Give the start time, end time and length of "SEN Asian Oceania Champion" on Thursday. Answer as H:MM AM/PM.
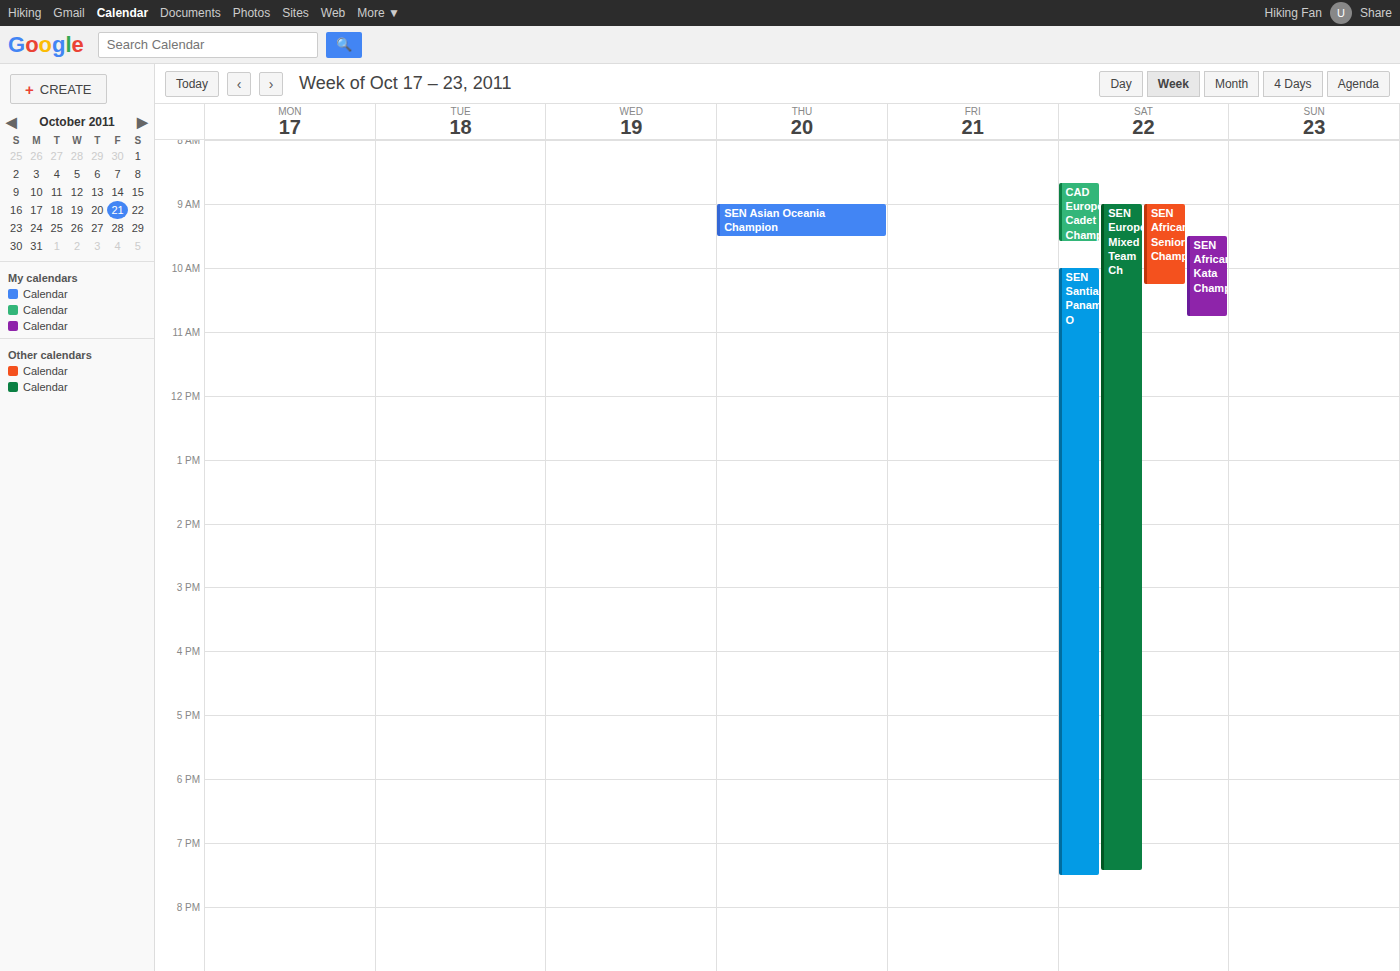
9:00 AM to 9:30 AM, 30 minutes